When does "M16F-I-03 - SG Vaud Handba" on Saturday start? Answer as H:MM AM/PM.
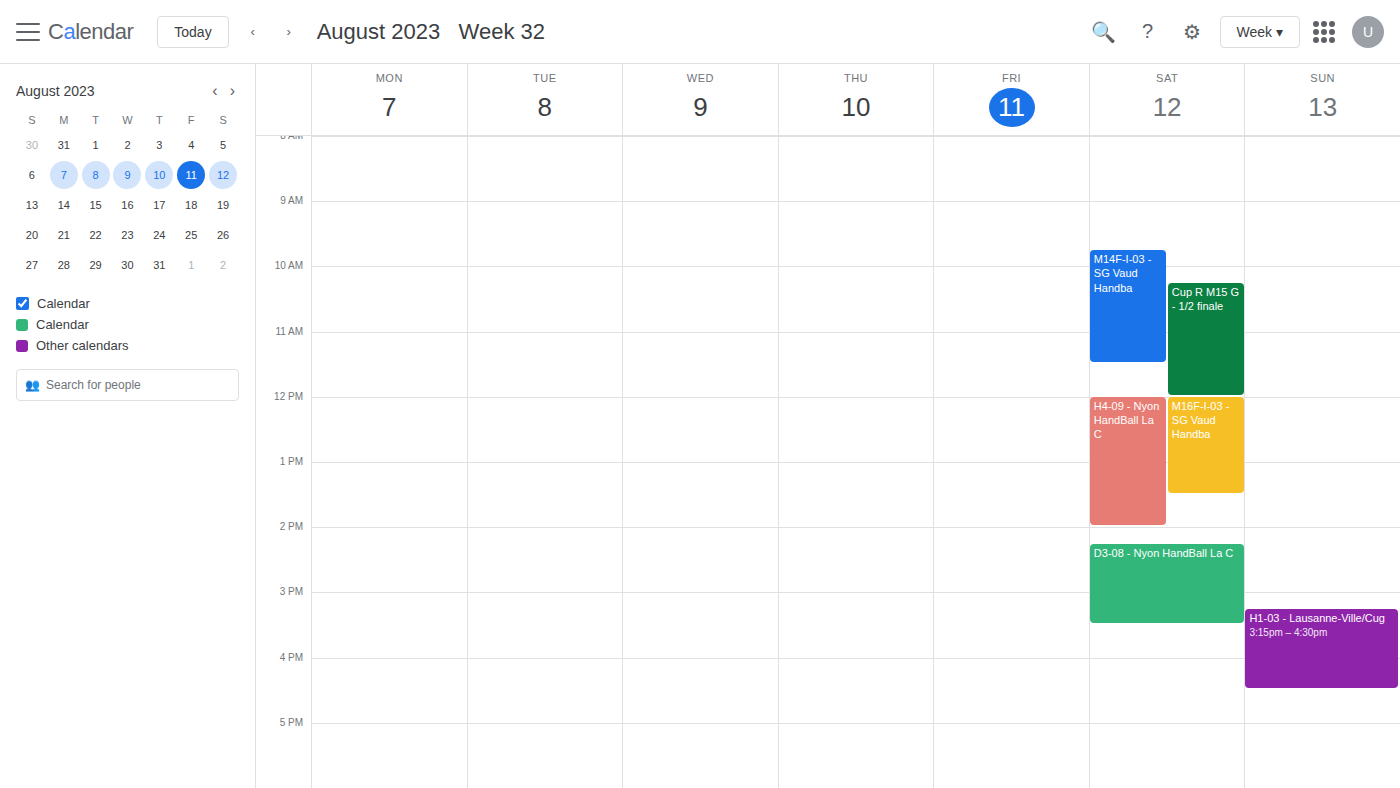
12:00 PM